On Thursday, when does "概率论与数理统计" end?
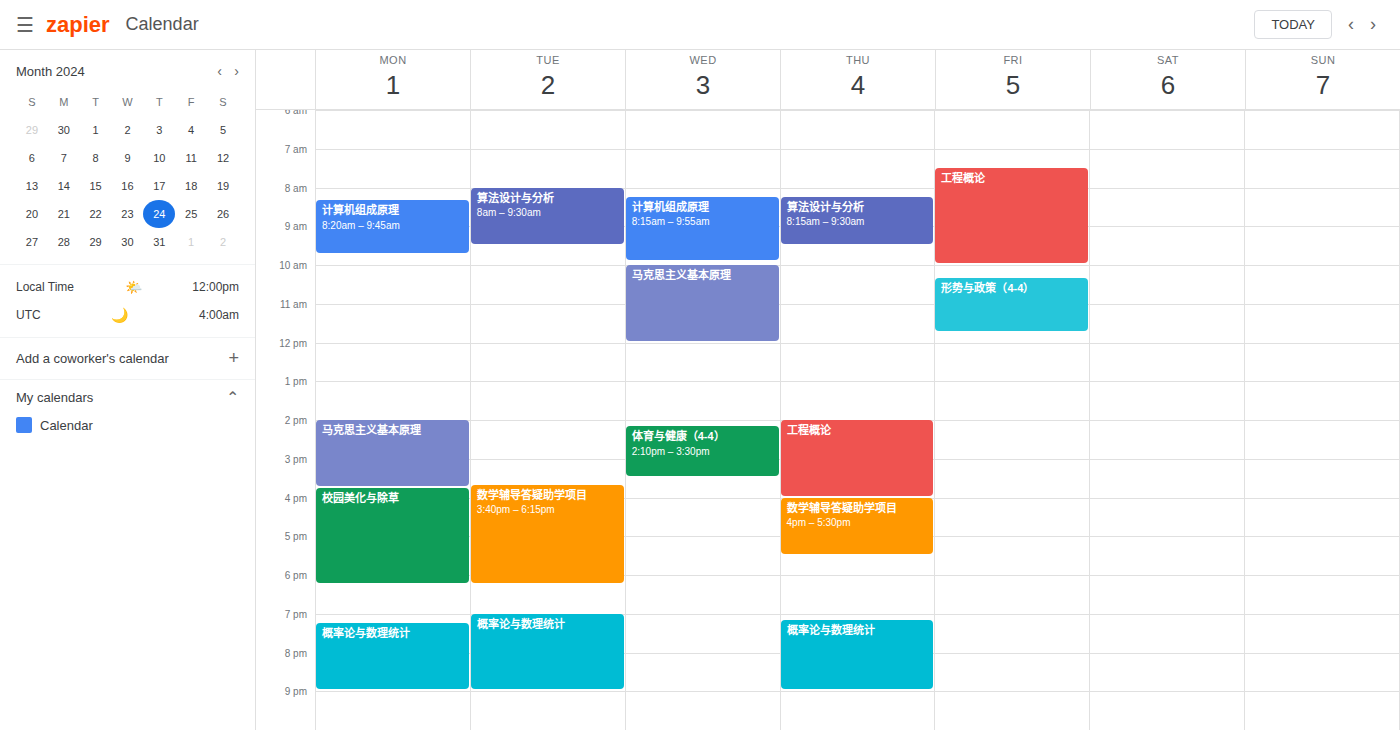
21:00